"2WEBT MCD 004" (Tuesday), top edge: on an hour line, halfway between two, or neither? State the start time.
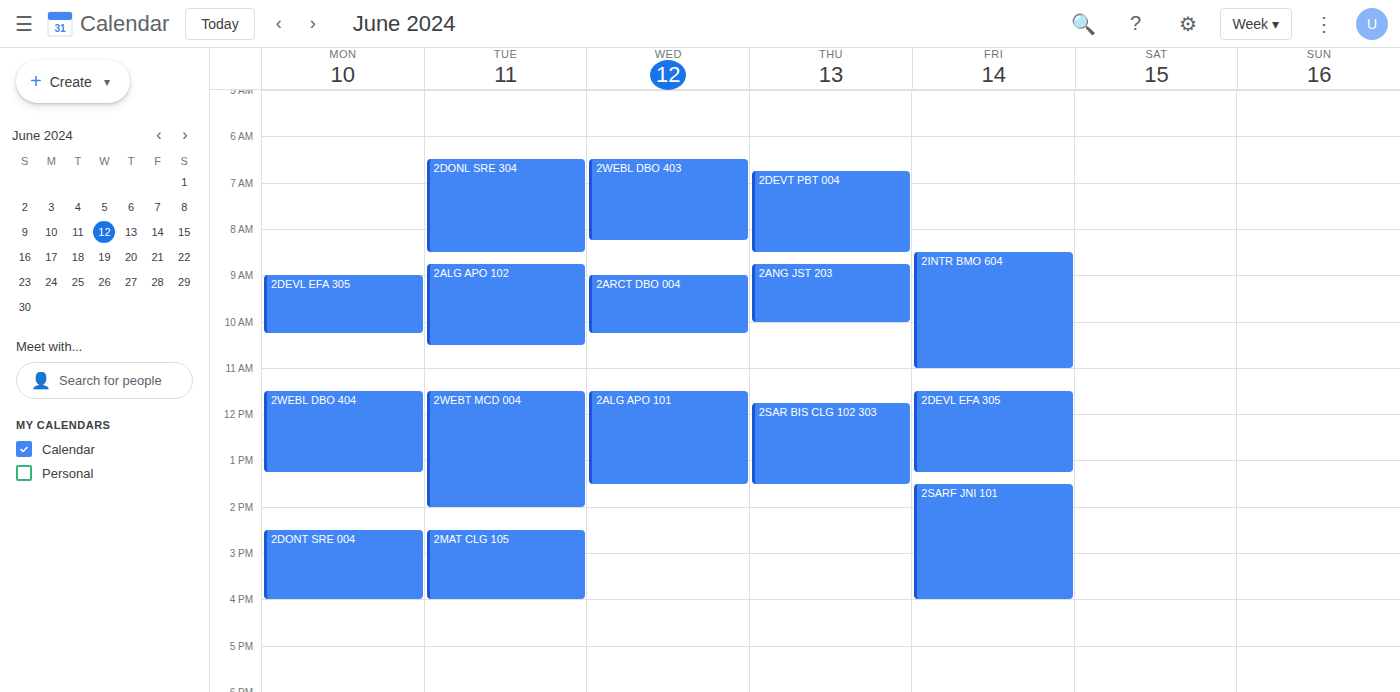
11:30 AM -- halfway between the 11 AM and 12 PM lines.